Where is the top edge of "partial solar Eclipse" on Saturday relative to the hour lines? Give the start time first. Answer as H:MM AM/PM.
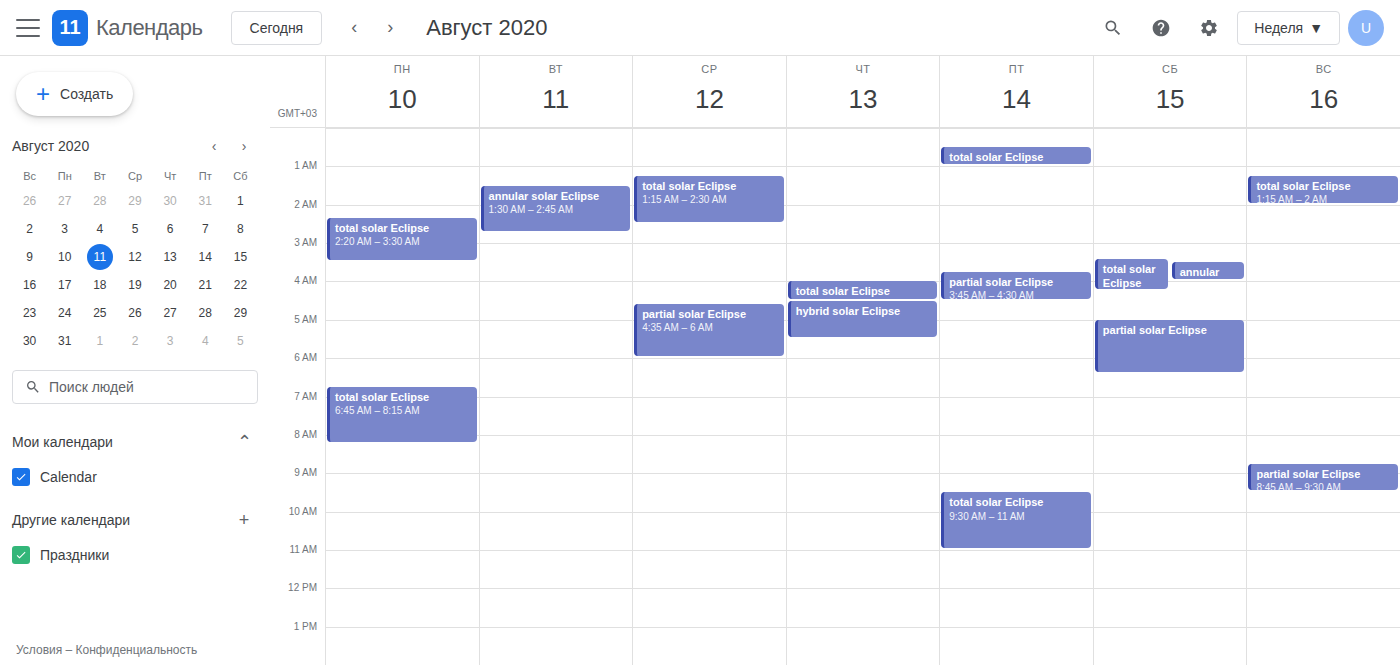
5:00 AM -- exactly on the 5 AM line.